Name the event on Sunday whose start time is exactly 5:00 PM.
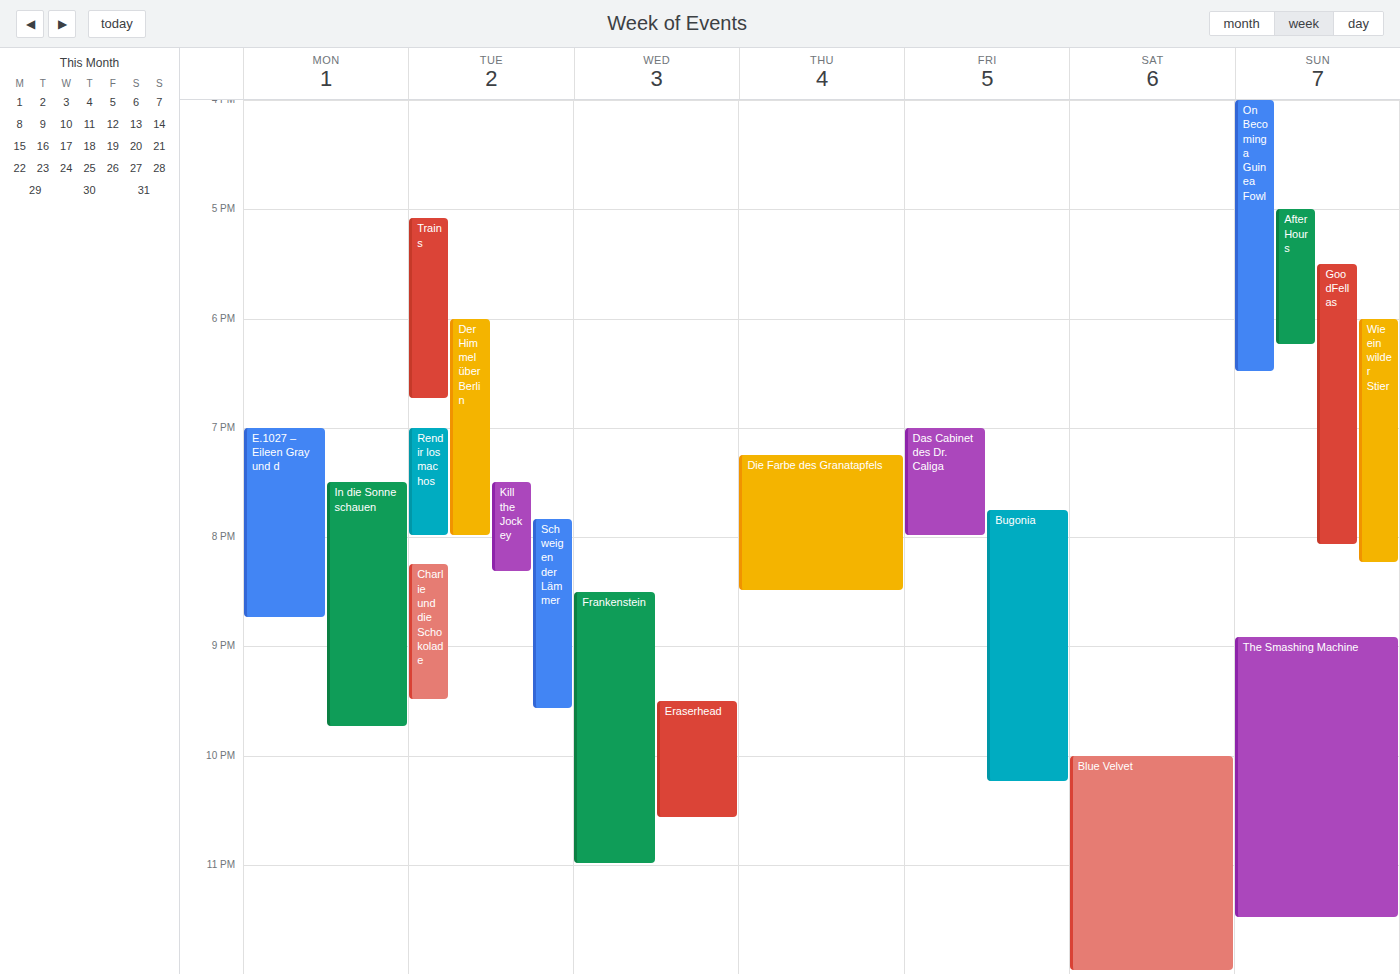
"After Hours"